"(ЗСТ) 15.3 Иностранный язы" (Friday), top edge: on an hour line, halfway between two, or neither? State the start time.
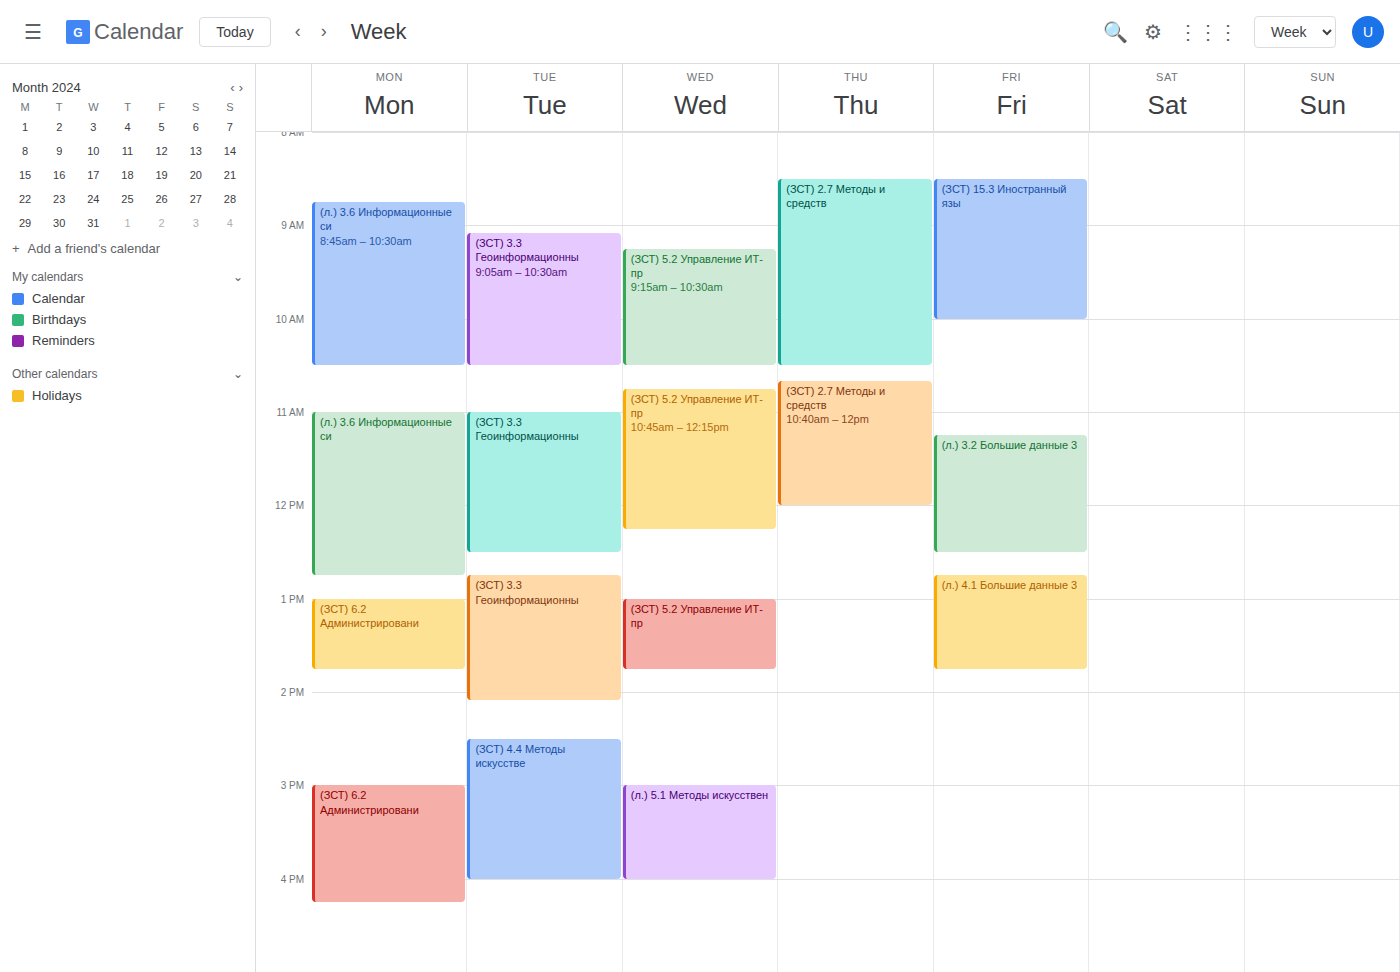
8:30 AM -- halfway between the 8 AM and 9 AM lines.